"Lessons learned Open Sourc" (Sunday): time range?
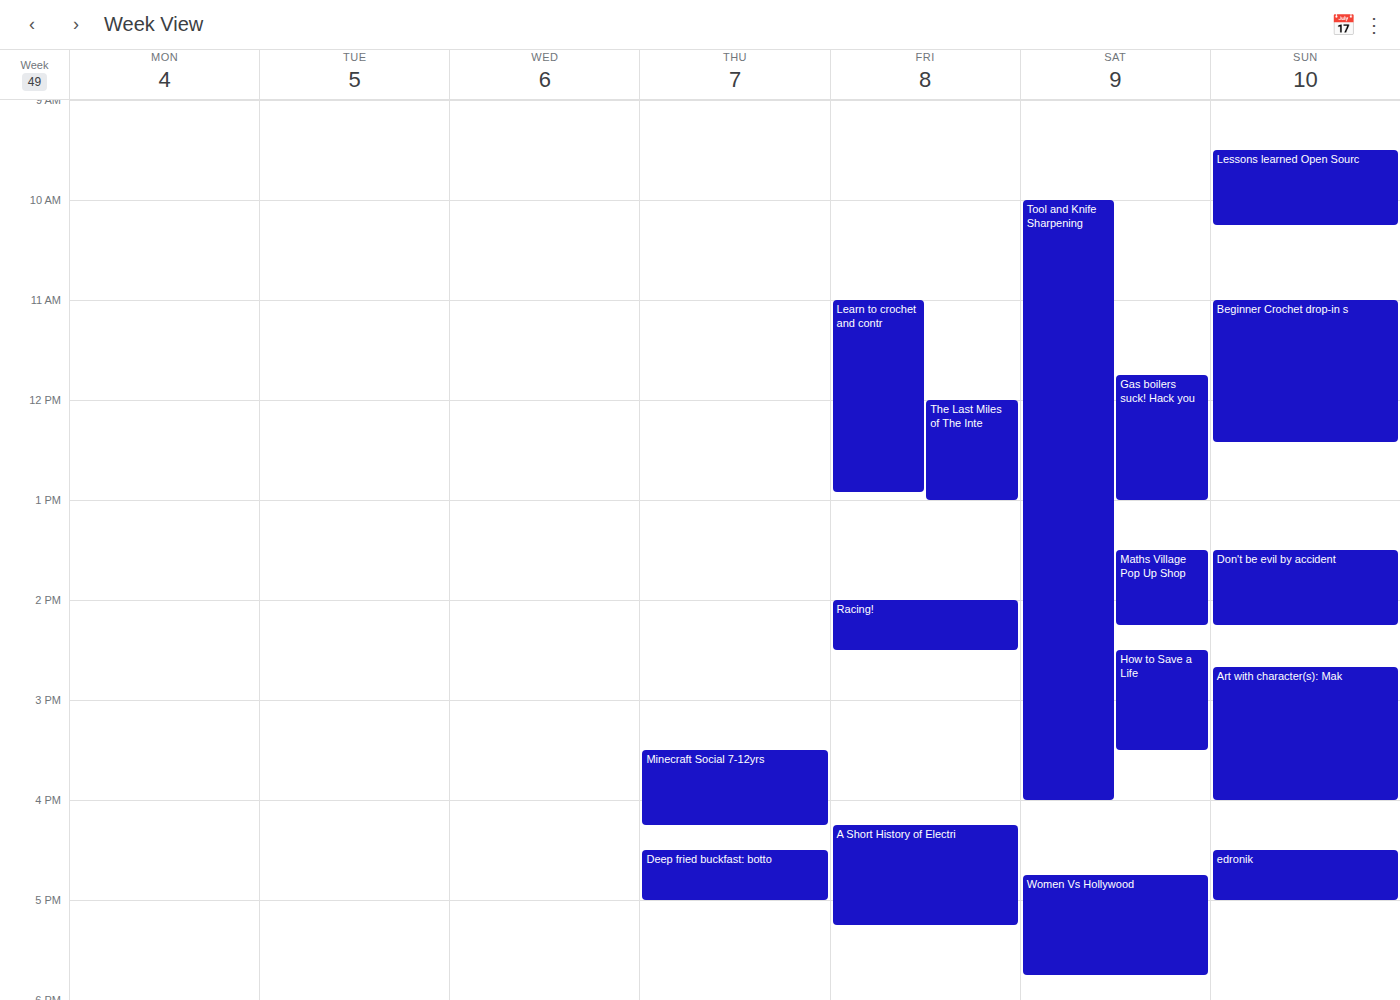
9:30 AM to 10:15 AM